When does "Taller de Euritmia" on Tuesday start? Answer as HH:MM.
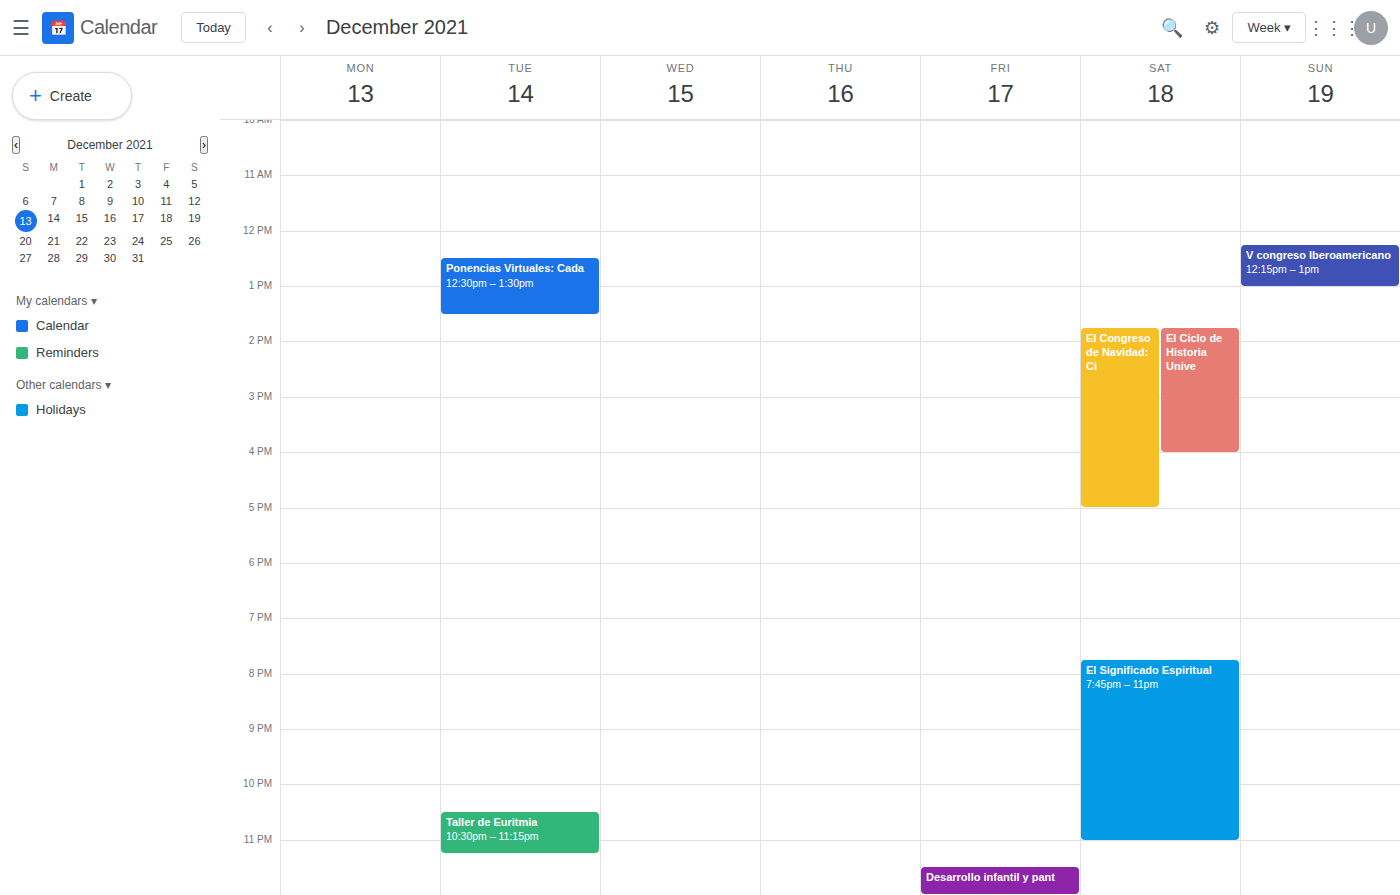
22:30